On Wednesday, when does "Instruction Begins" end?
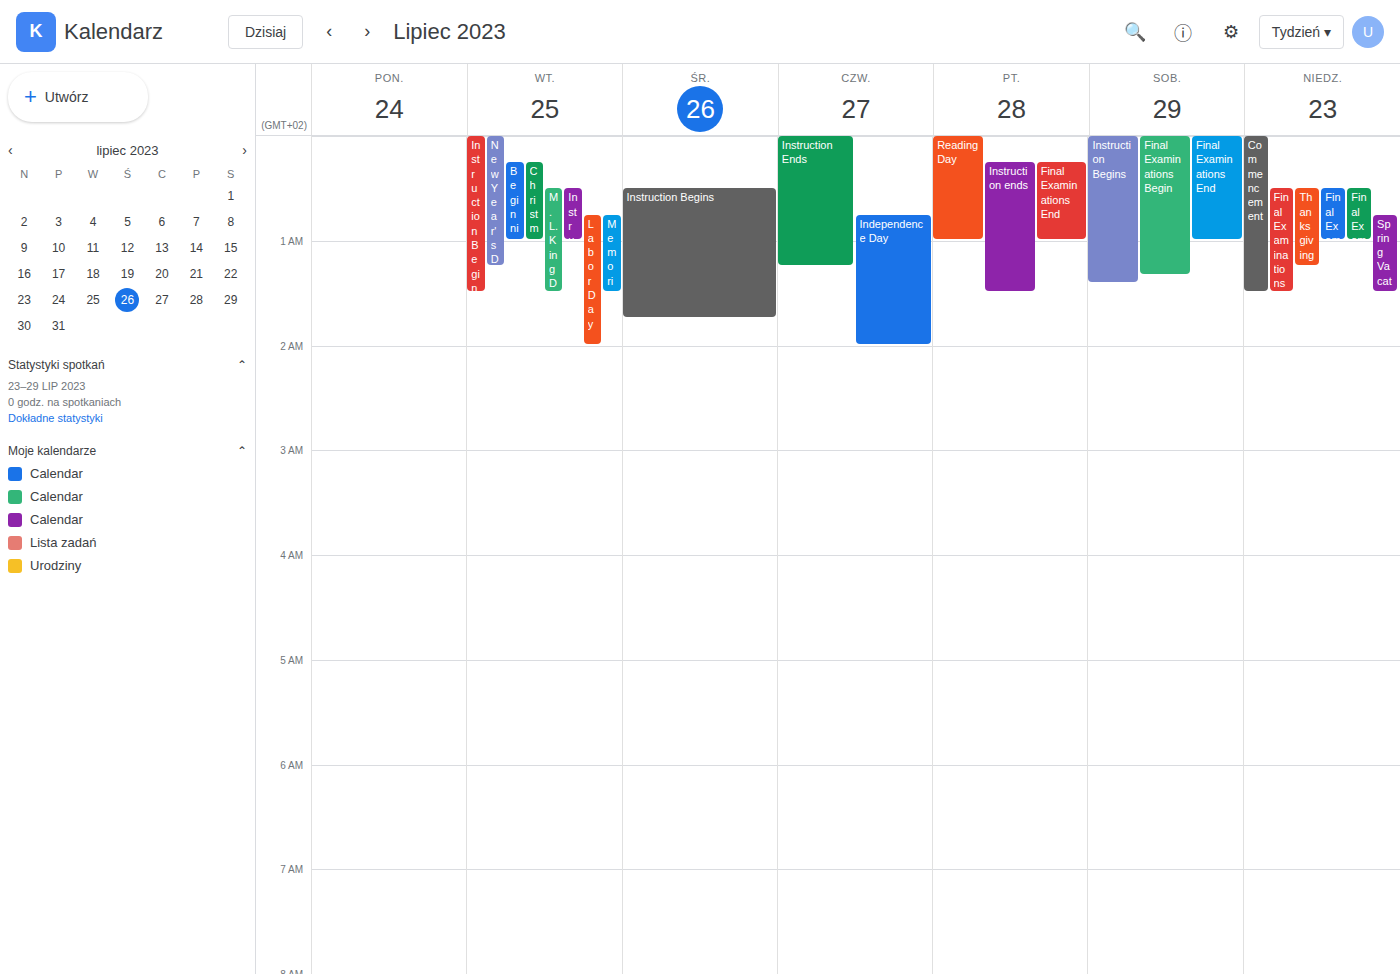
1:45 AM